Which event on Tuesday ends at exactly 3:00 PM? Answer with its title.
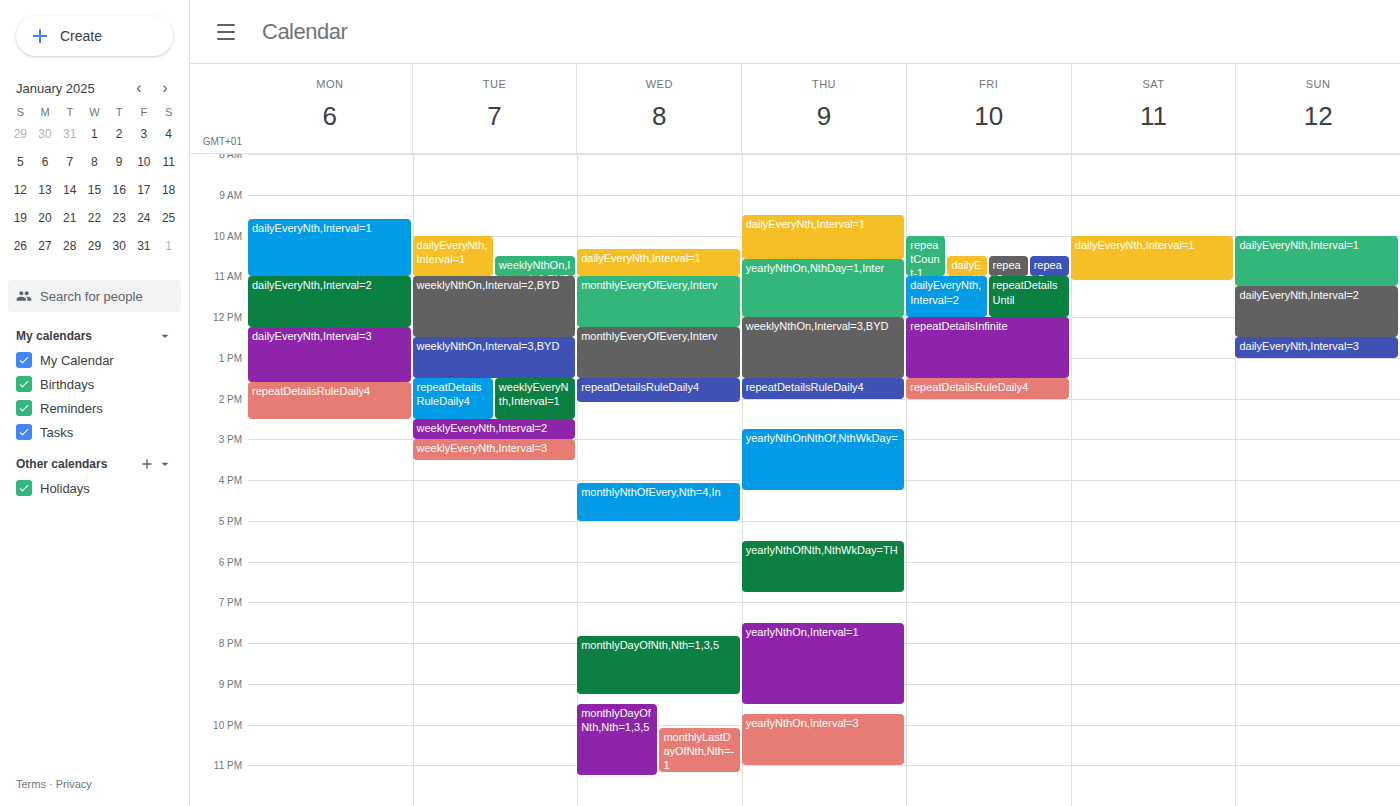
"weeklyEveryNth,Interval=2"